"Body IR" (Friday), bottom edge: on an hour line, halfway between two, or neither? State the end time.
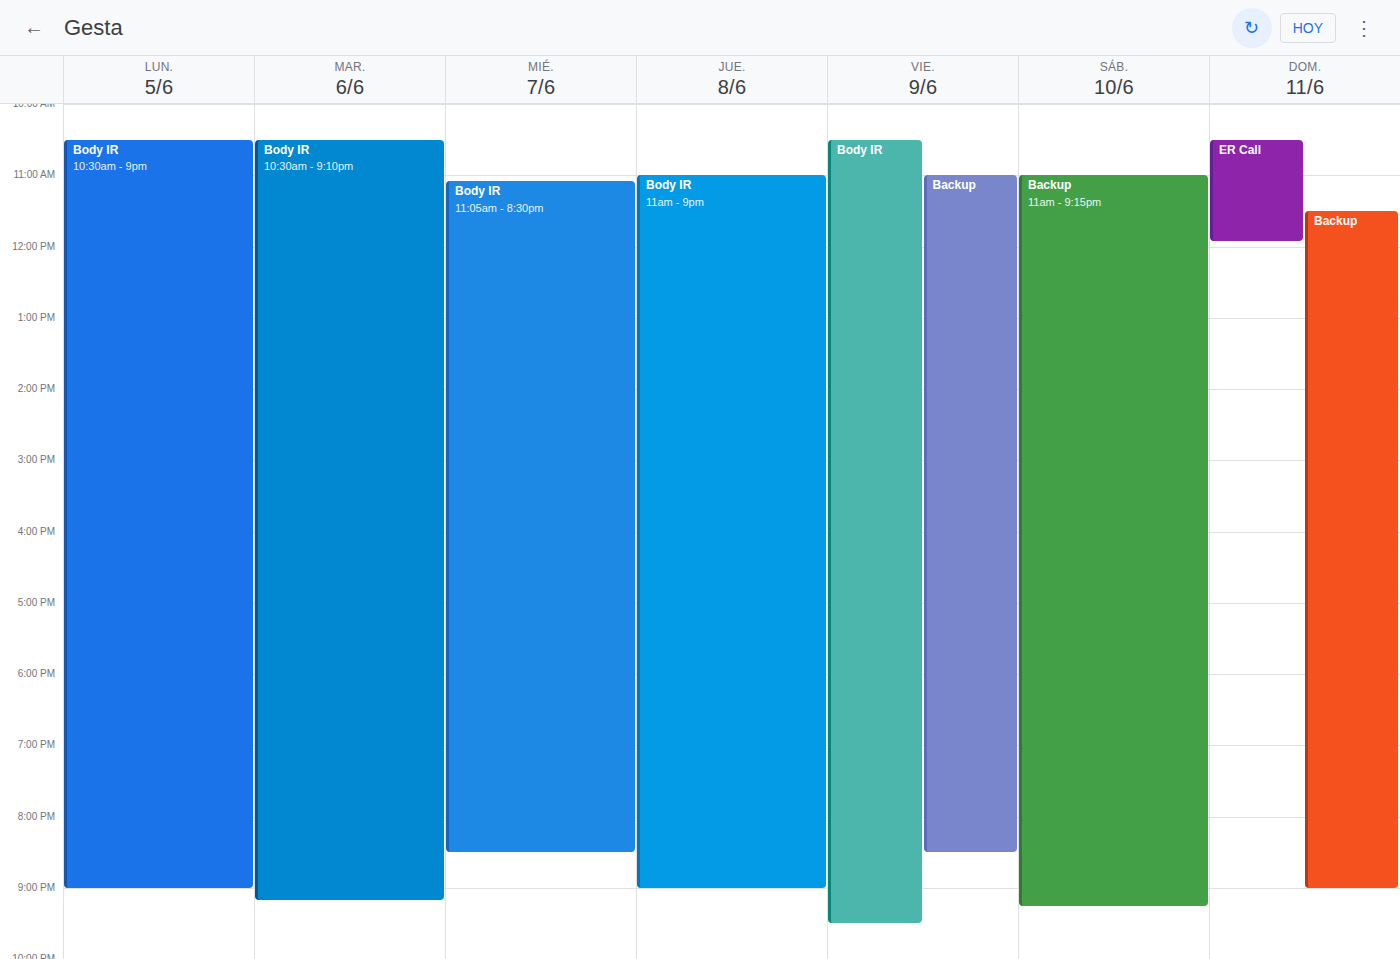
9:30 PM -- halfway between the 9 PM and 10 PM lines.